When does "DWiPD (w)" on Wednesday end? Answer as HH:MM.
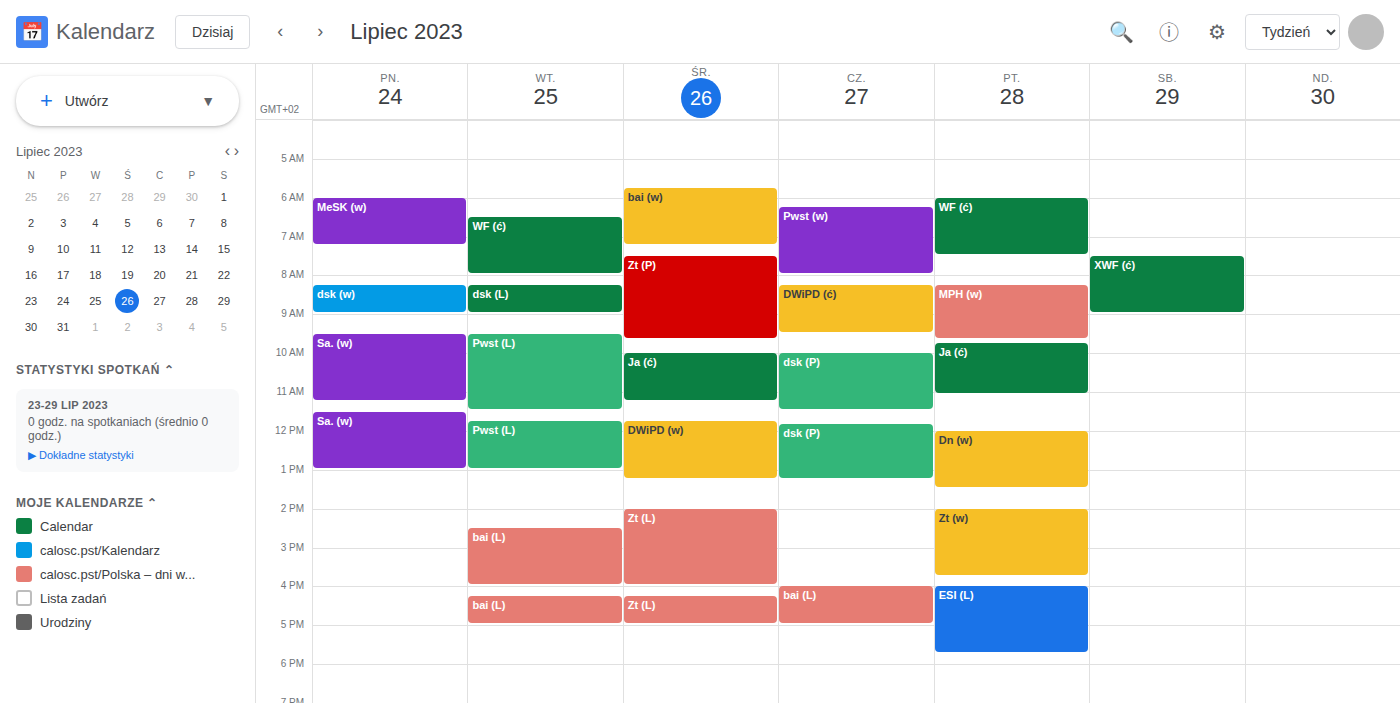
13:15